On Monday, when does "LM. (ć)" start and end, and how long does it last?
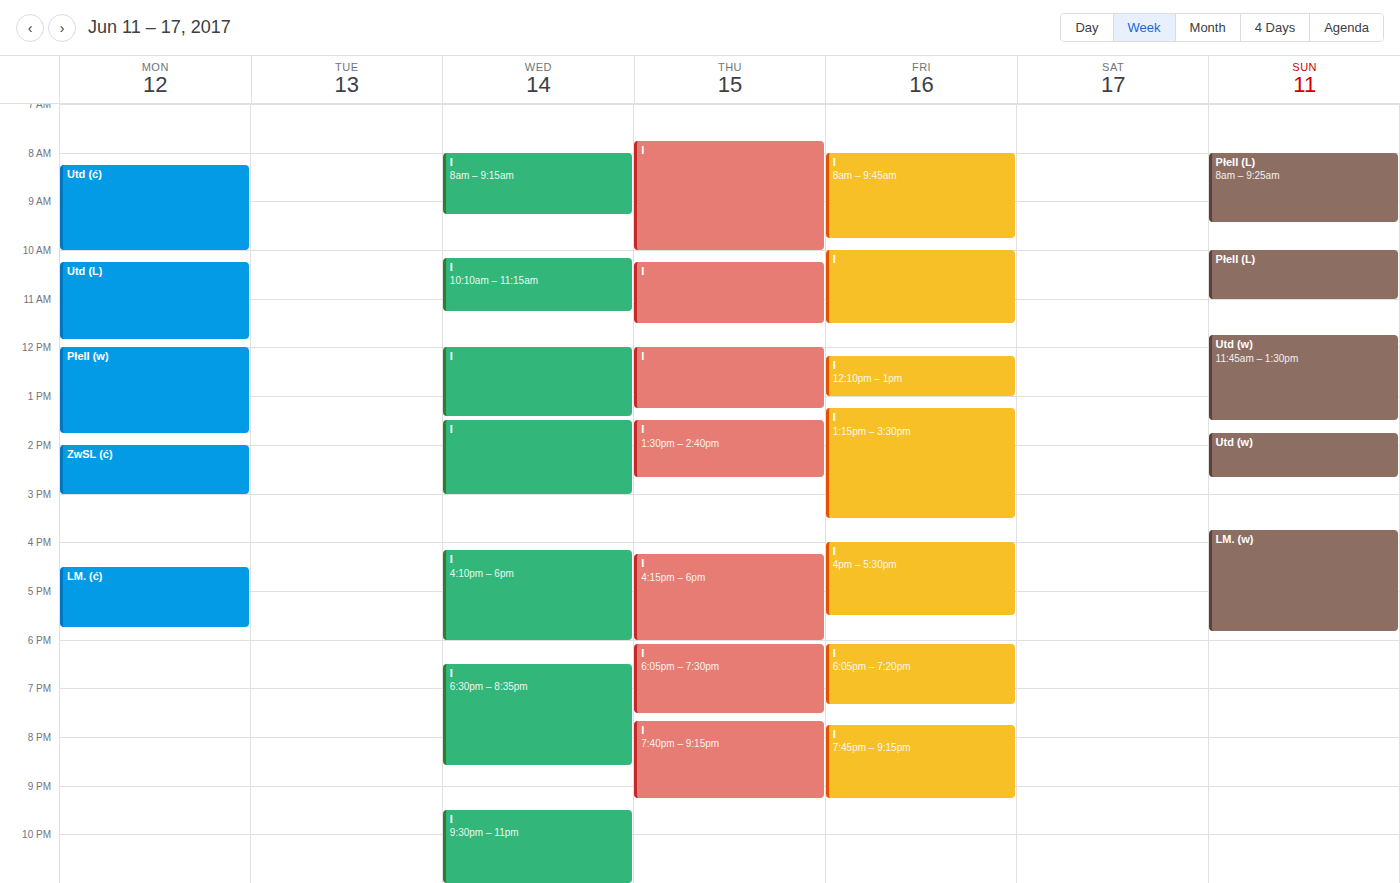
4:30 PM to 5:45 PM, 1 hour 15 minutes